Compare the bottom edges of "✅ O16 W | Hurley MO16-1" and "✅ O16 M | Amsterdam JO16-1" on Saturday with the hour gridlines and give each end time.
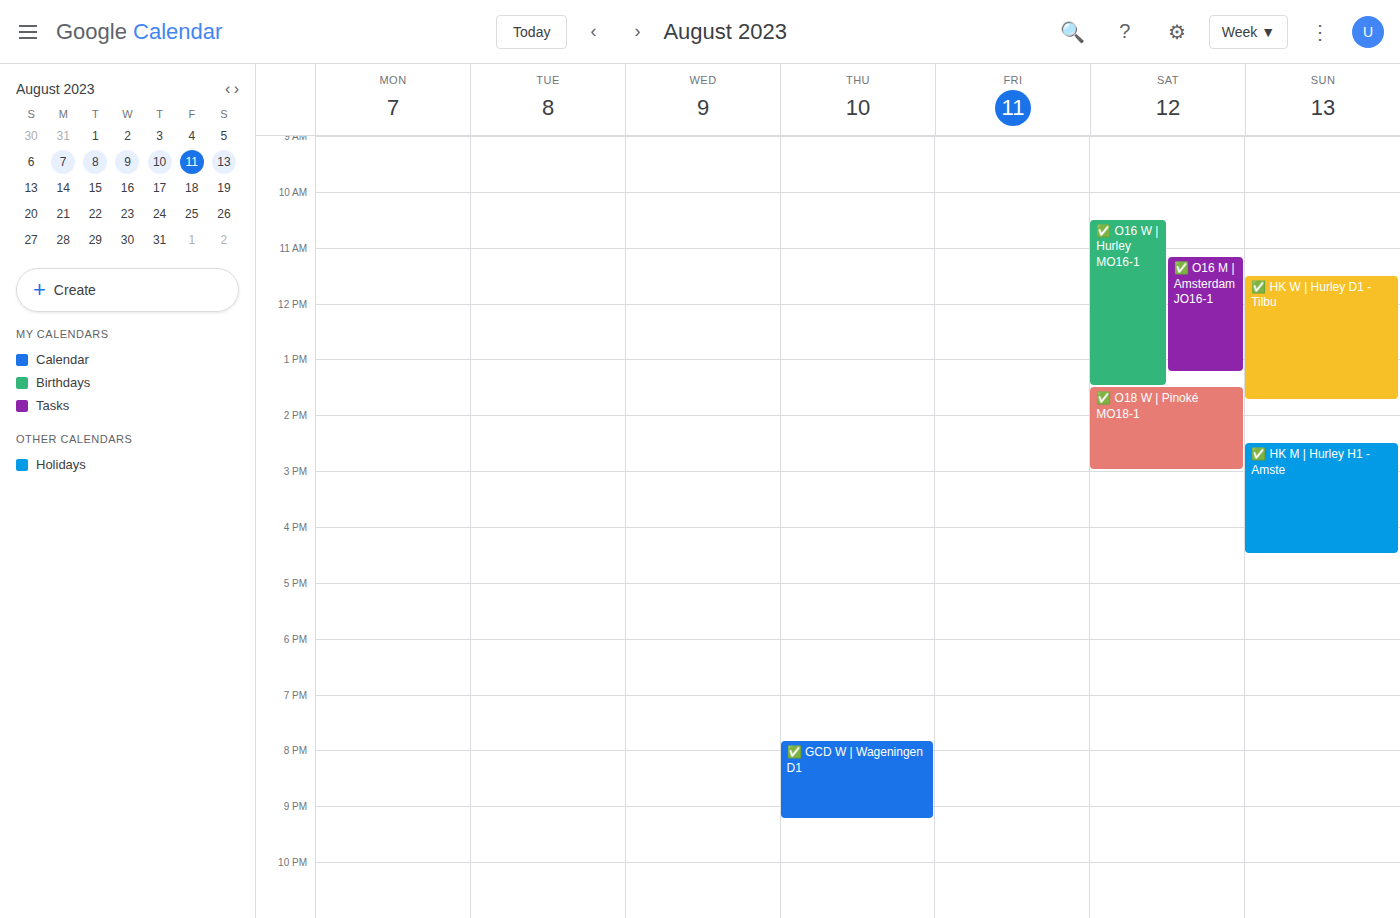
"✅ O16 W | Hurley MO16-1": 1:30 PM, halfway between the 1 PM and 2 PM lines. "✅ O16 M | Amsterdam JO16-1": 1:15 PM, neither: a quarter of the way from the 1 PM line to the 2 PM line.